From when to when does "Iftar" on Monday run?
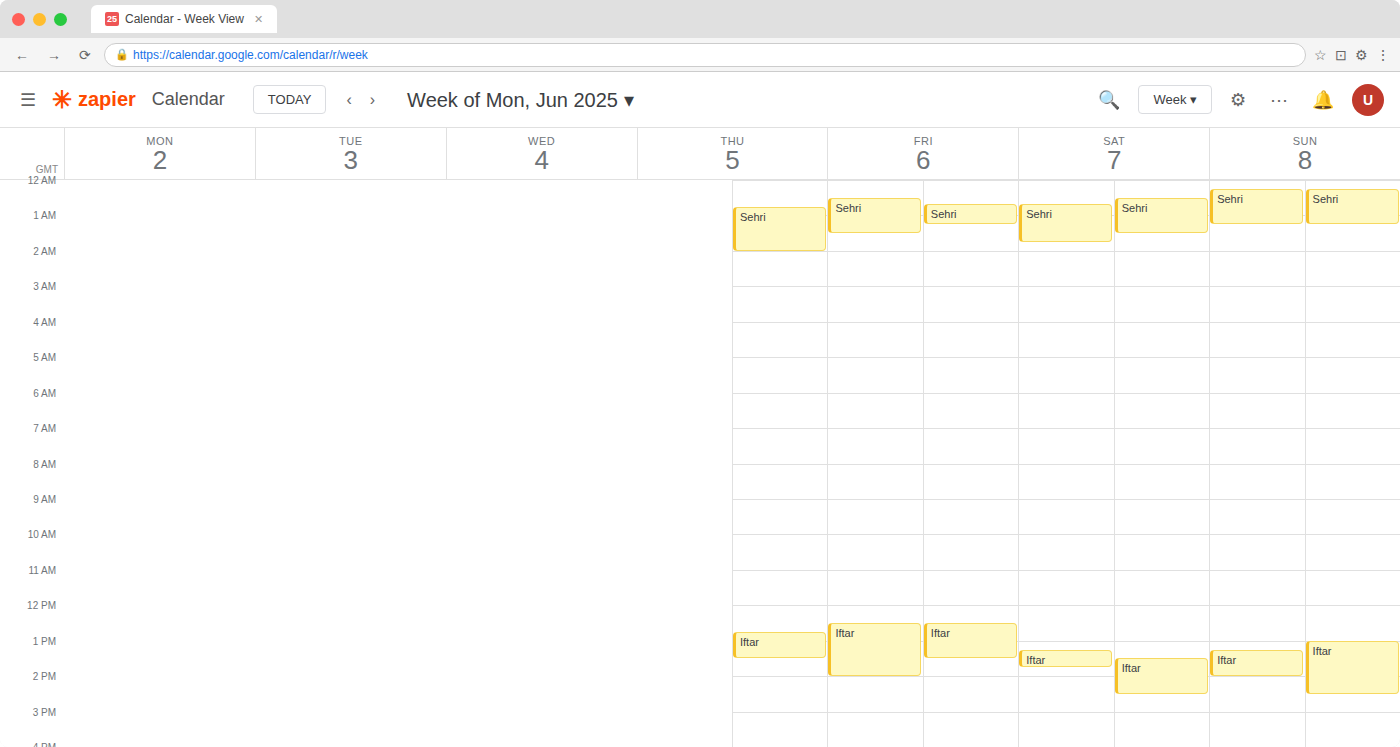
12:45 PM to 1:30 PM